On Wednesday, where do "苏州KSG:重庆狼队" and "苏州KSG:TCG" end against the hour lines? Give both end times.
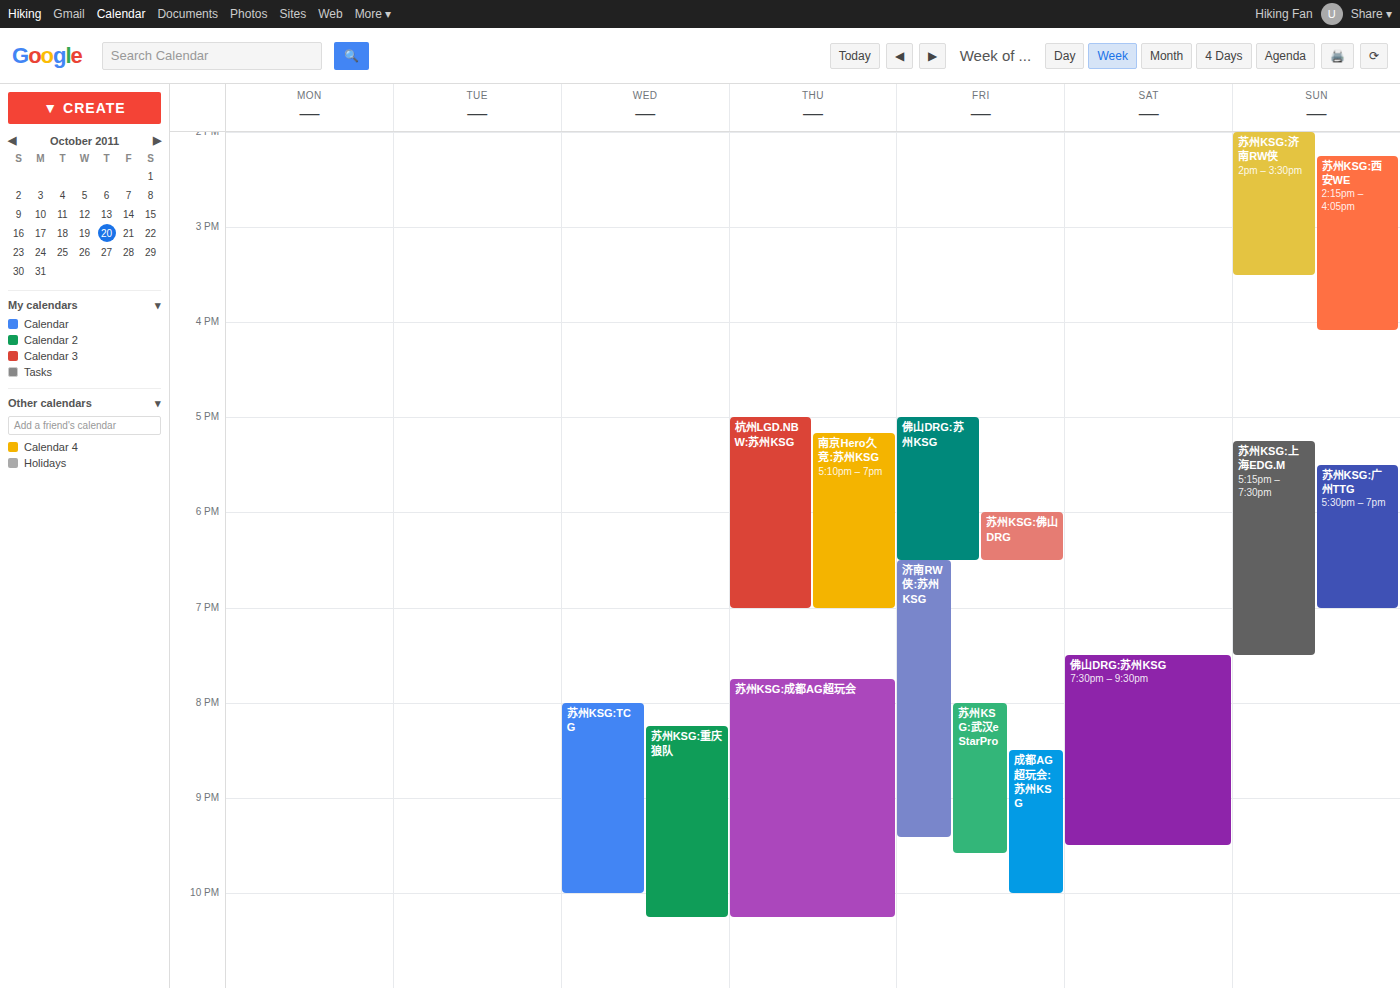
"苏州KSG:重庆狼队": 10:15 PM, neither: a quarter of the way from the 10 PM line to the 11 PM line. "苏州KSG:TCG": 10:00 PM, exactly on the 10 PM line.